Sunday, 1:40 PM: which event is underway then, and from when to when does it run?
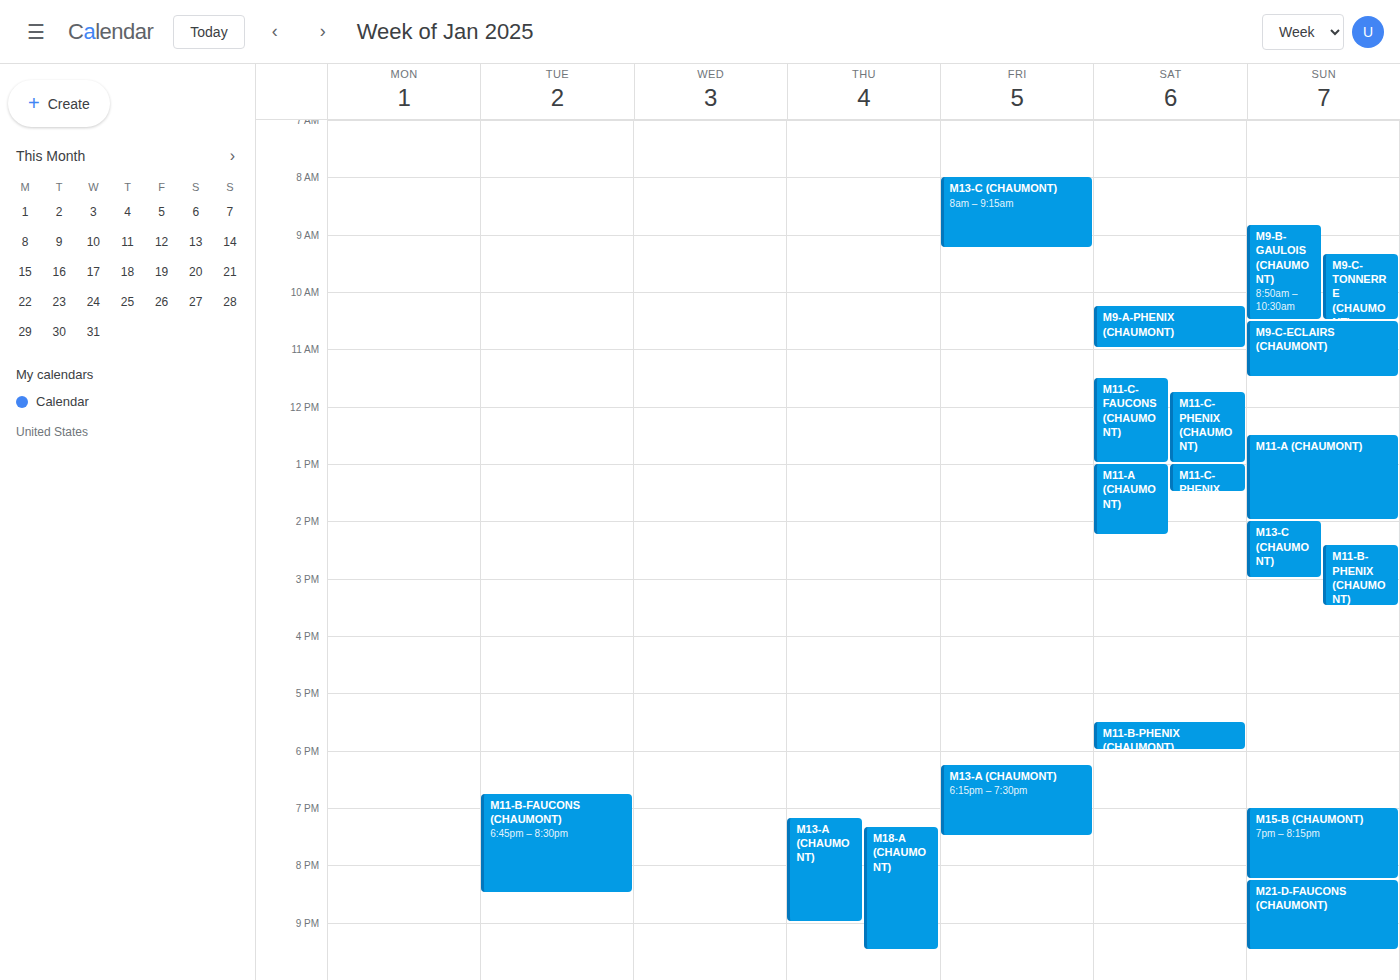
"M11-A (CHAUMONT)", 12:30 PM to 2:00 PM